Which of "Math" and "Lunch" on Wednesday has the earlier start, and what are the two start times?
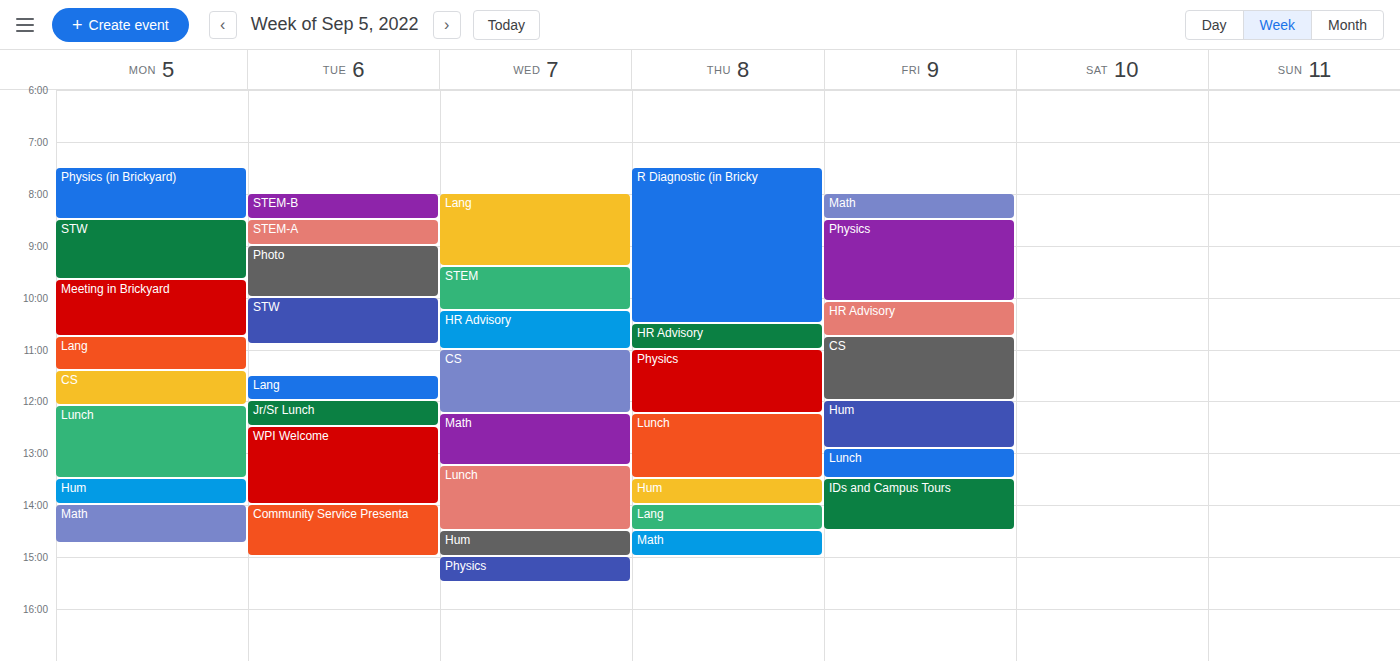
"Math" 12:15; "Lunch" 13:15.